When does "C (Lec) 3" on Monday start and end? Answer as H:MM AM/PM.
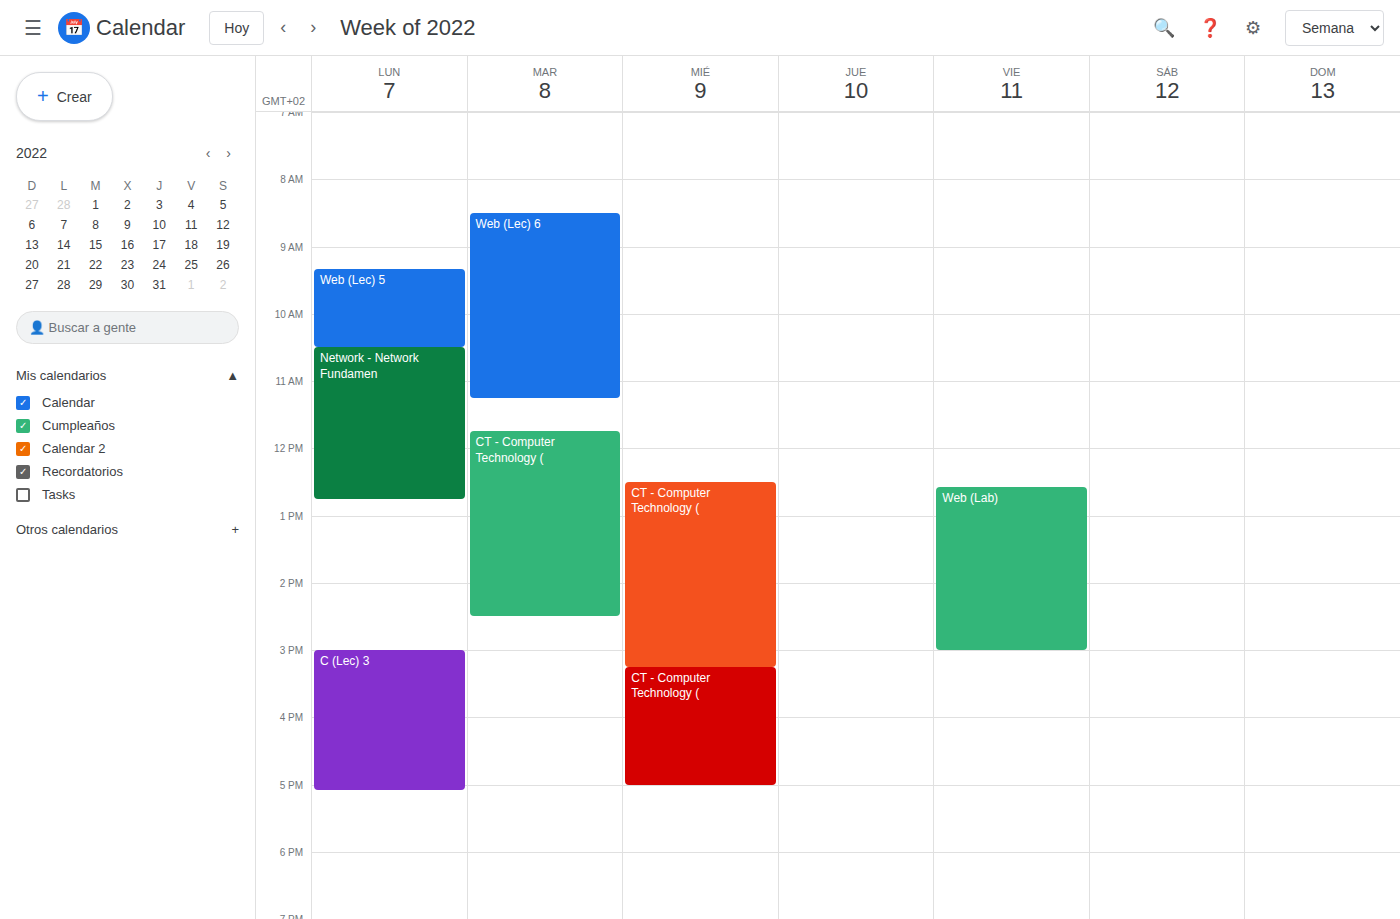
3:00 PM to 5:05 PM